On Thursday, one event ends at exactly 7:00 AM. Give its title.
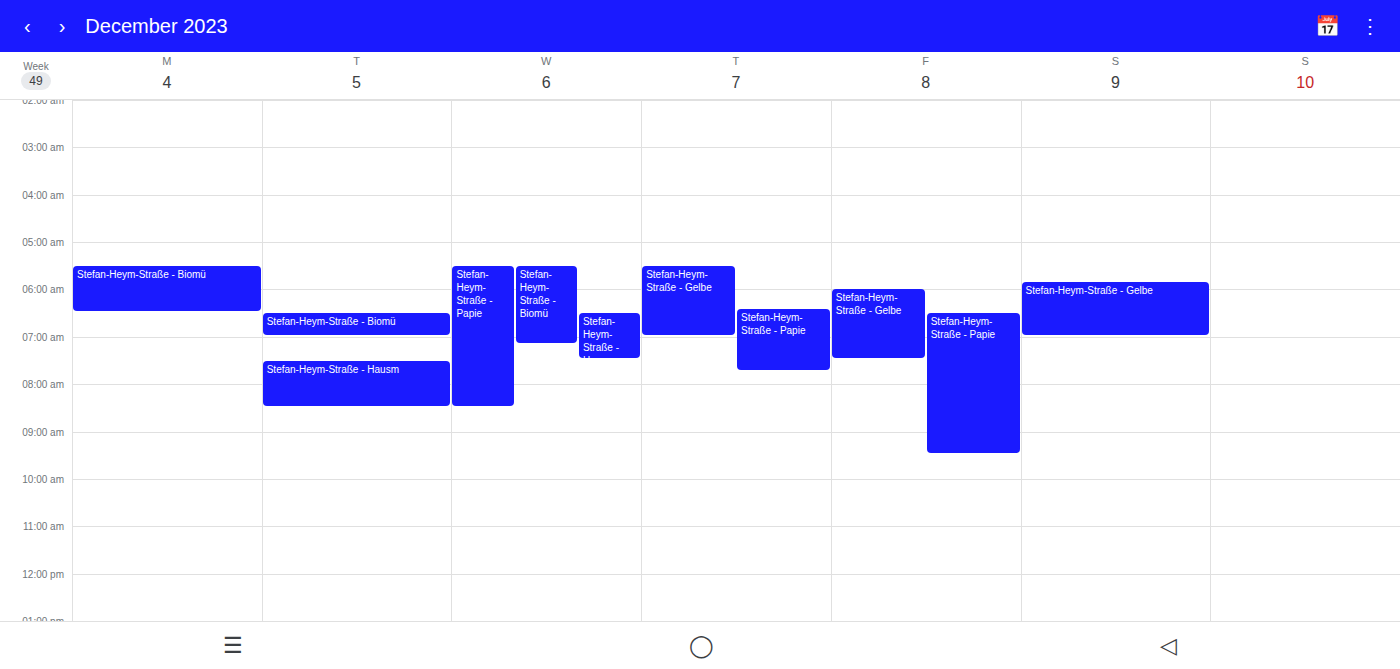
"Stefan-Heym-Straße - Gelbe"